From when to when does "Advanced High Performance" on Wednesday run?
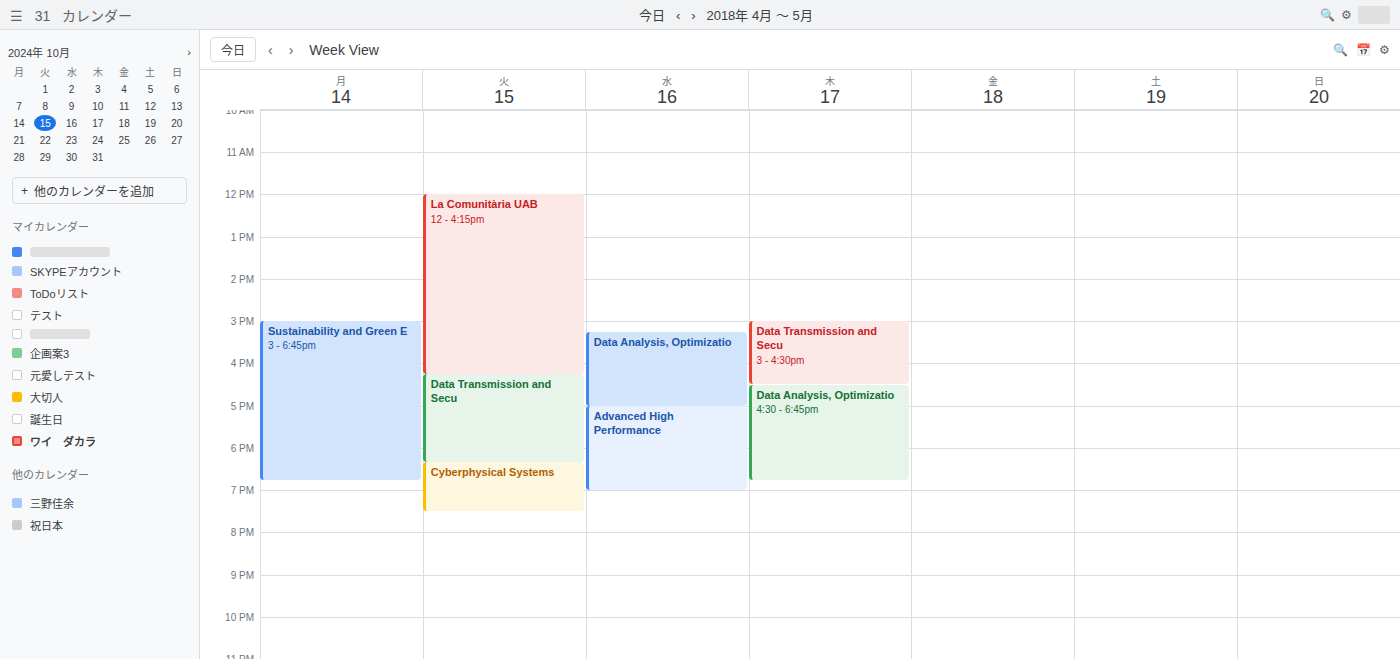
5:00 PM to 7:00 PM